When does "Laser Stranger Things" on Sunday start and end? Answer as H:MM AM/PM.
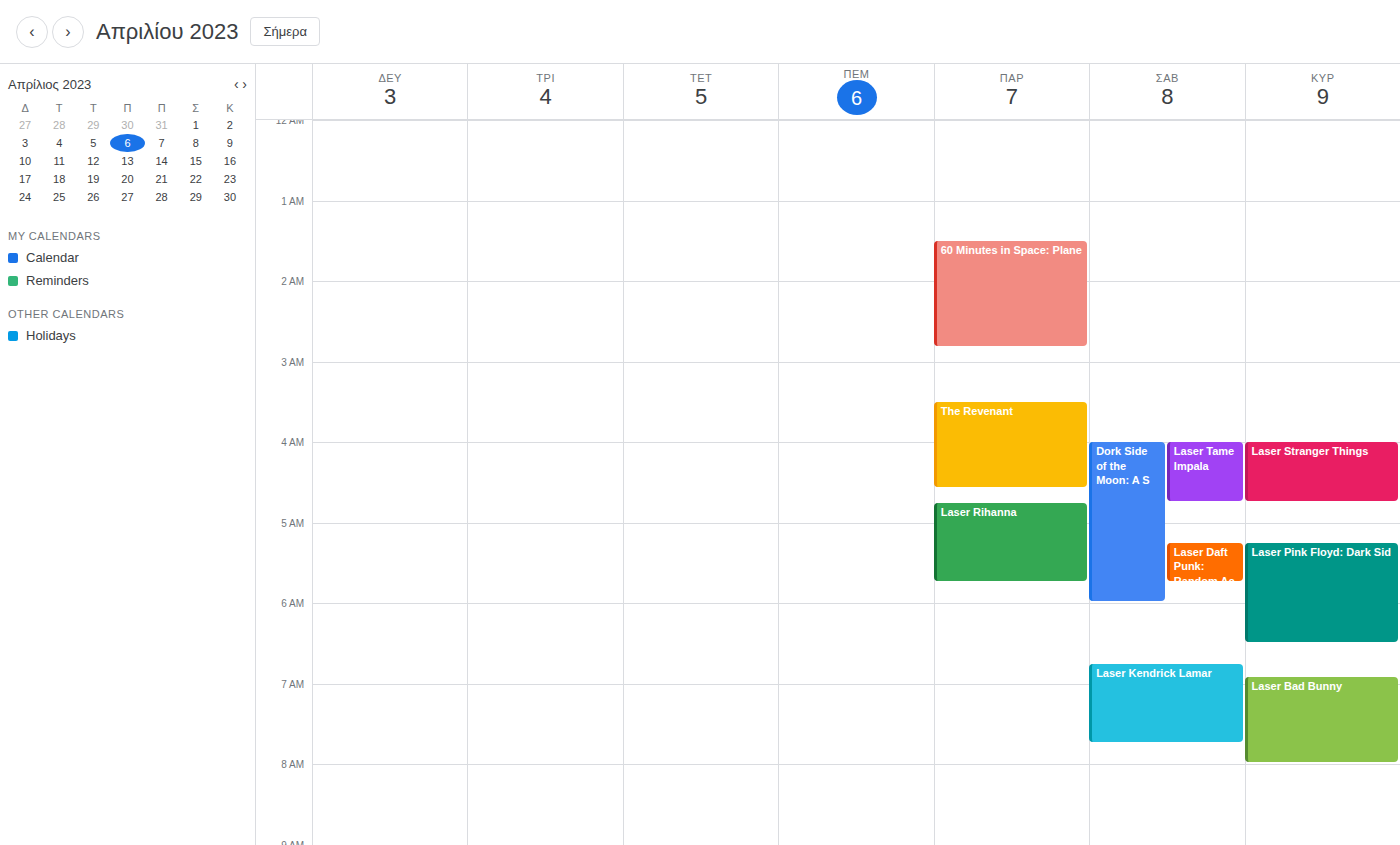
4:00 AM to 4:45 AM